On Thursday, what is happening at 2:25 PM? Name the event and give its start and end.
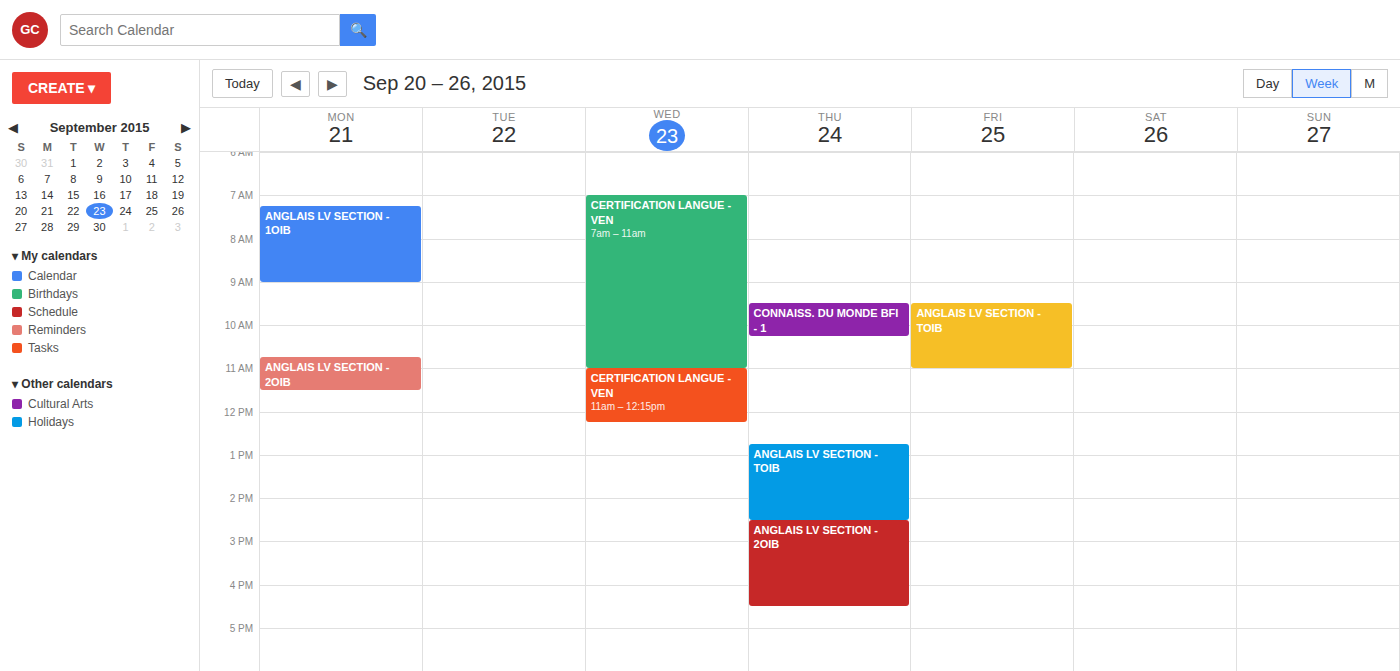
"ANGLAIS LV SECTION - TOIB", 12:45 PM to 2:30 PM